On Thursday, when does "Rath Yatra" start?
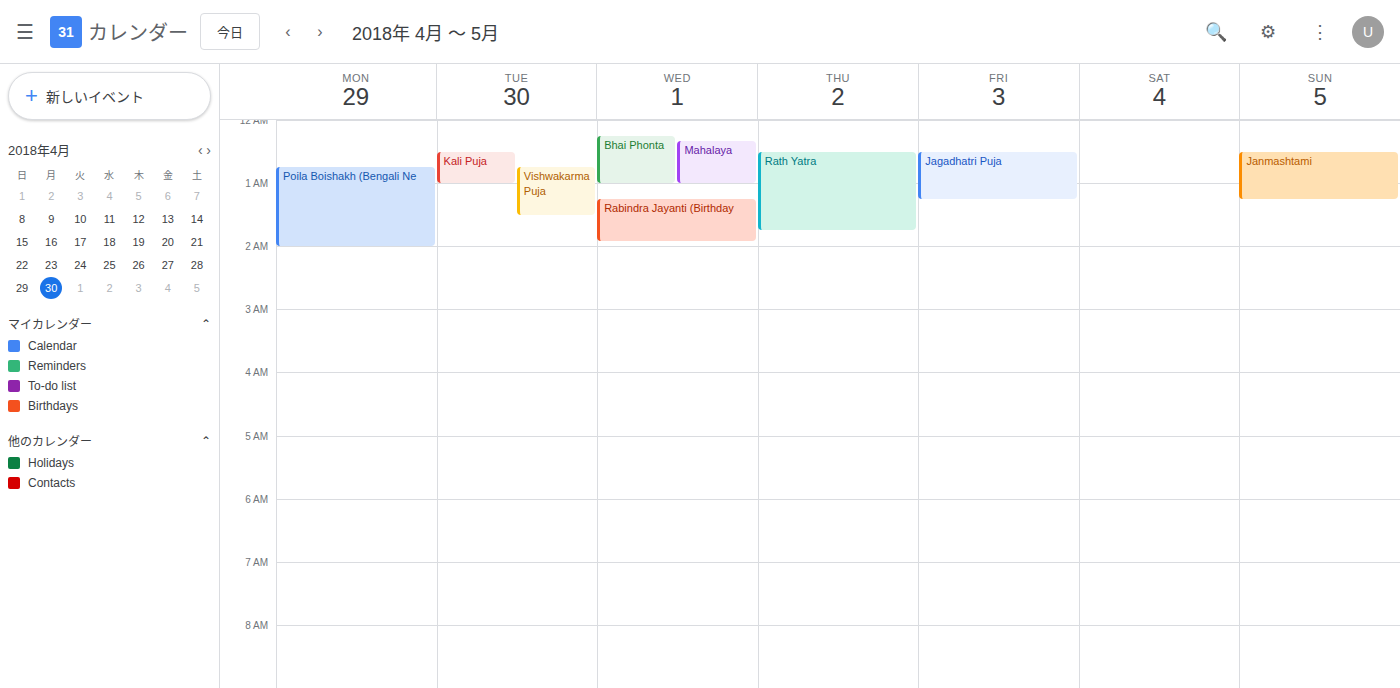
00:30